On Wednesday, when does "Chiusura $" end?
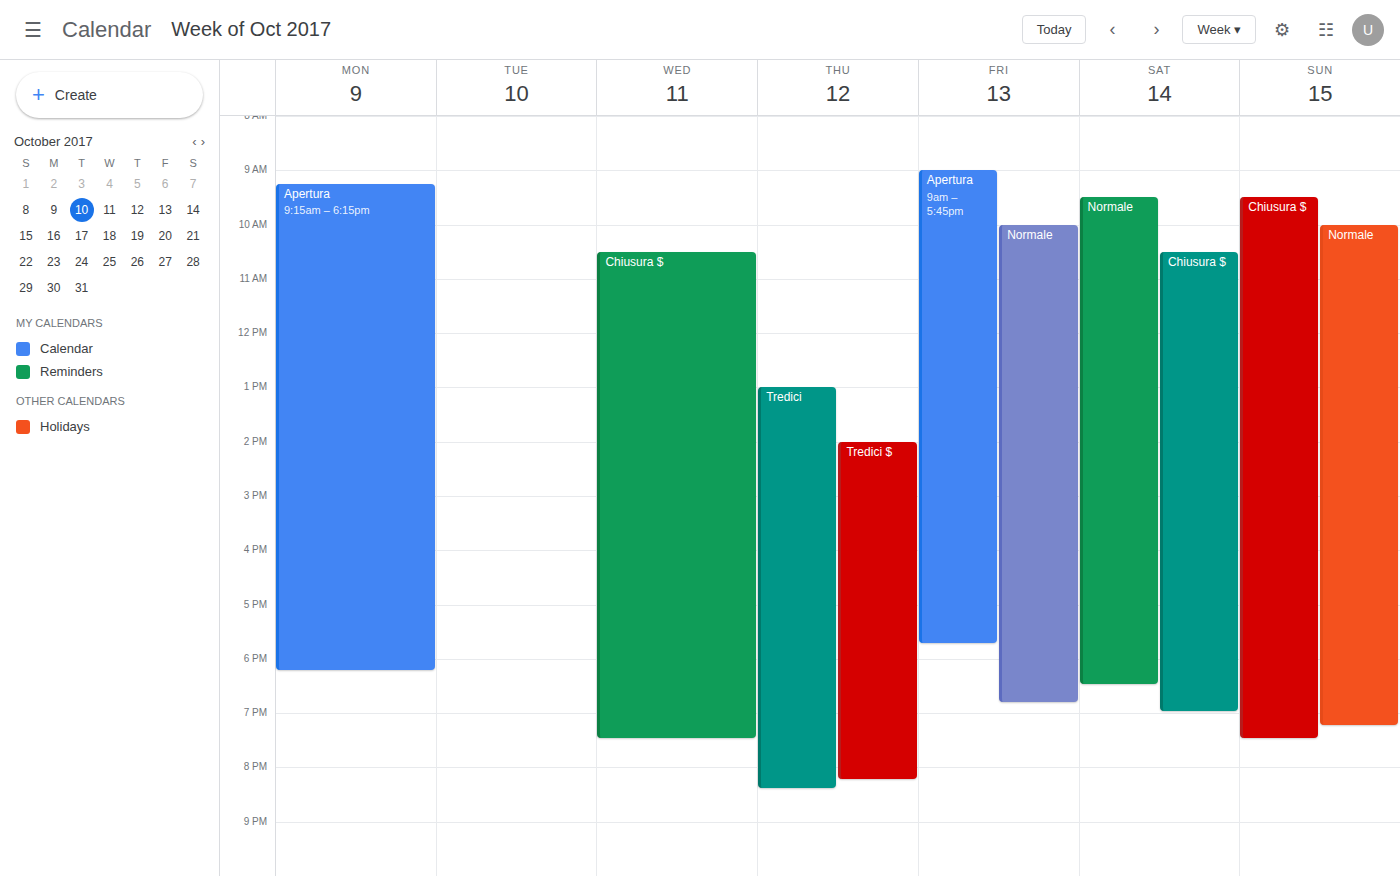
7:30 PM